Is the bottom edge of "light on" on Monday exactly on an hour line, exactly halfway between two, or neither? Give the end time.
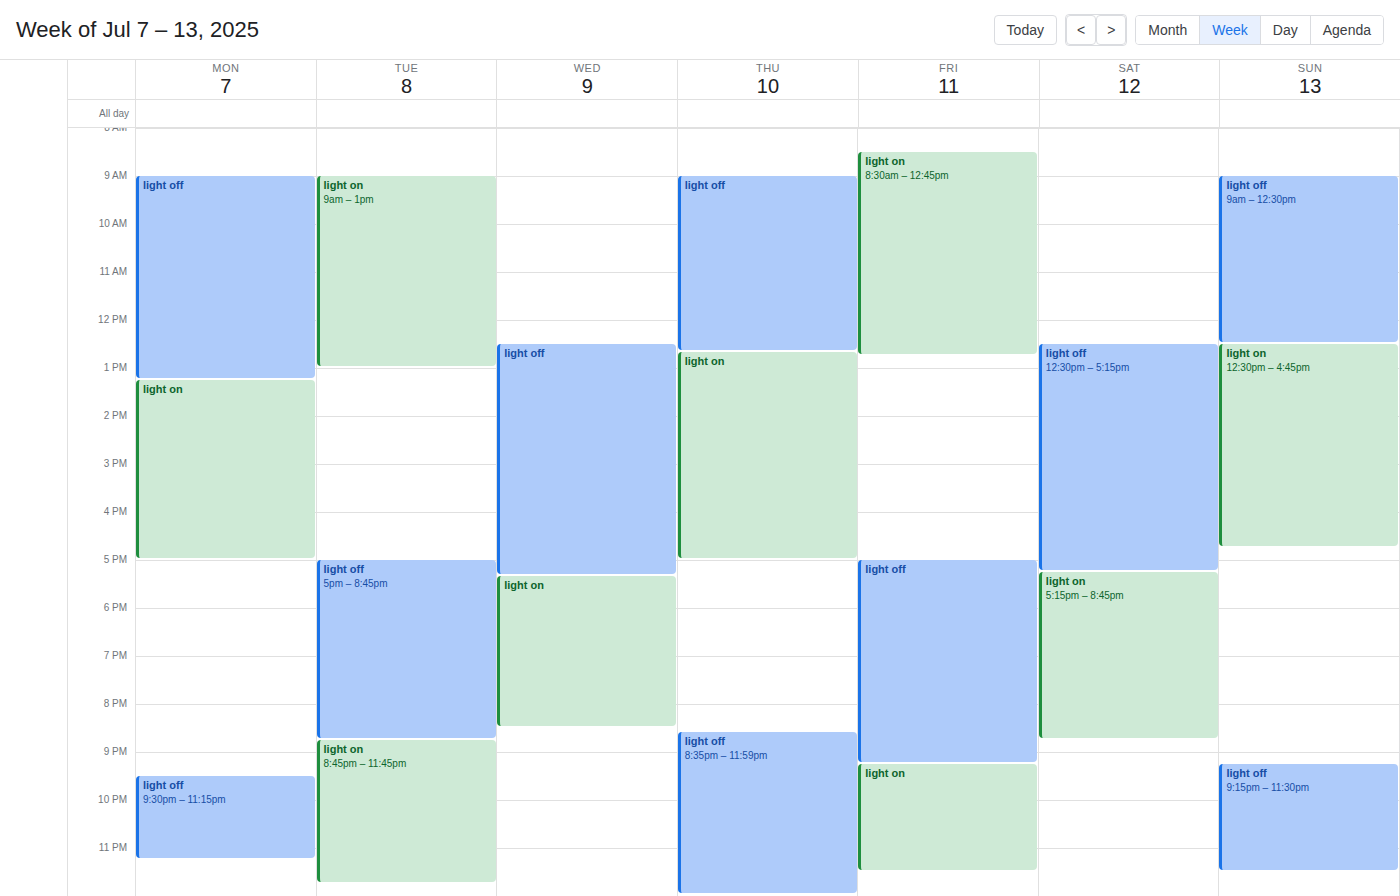
5:00 PM -- exactly on the 5 PM line.